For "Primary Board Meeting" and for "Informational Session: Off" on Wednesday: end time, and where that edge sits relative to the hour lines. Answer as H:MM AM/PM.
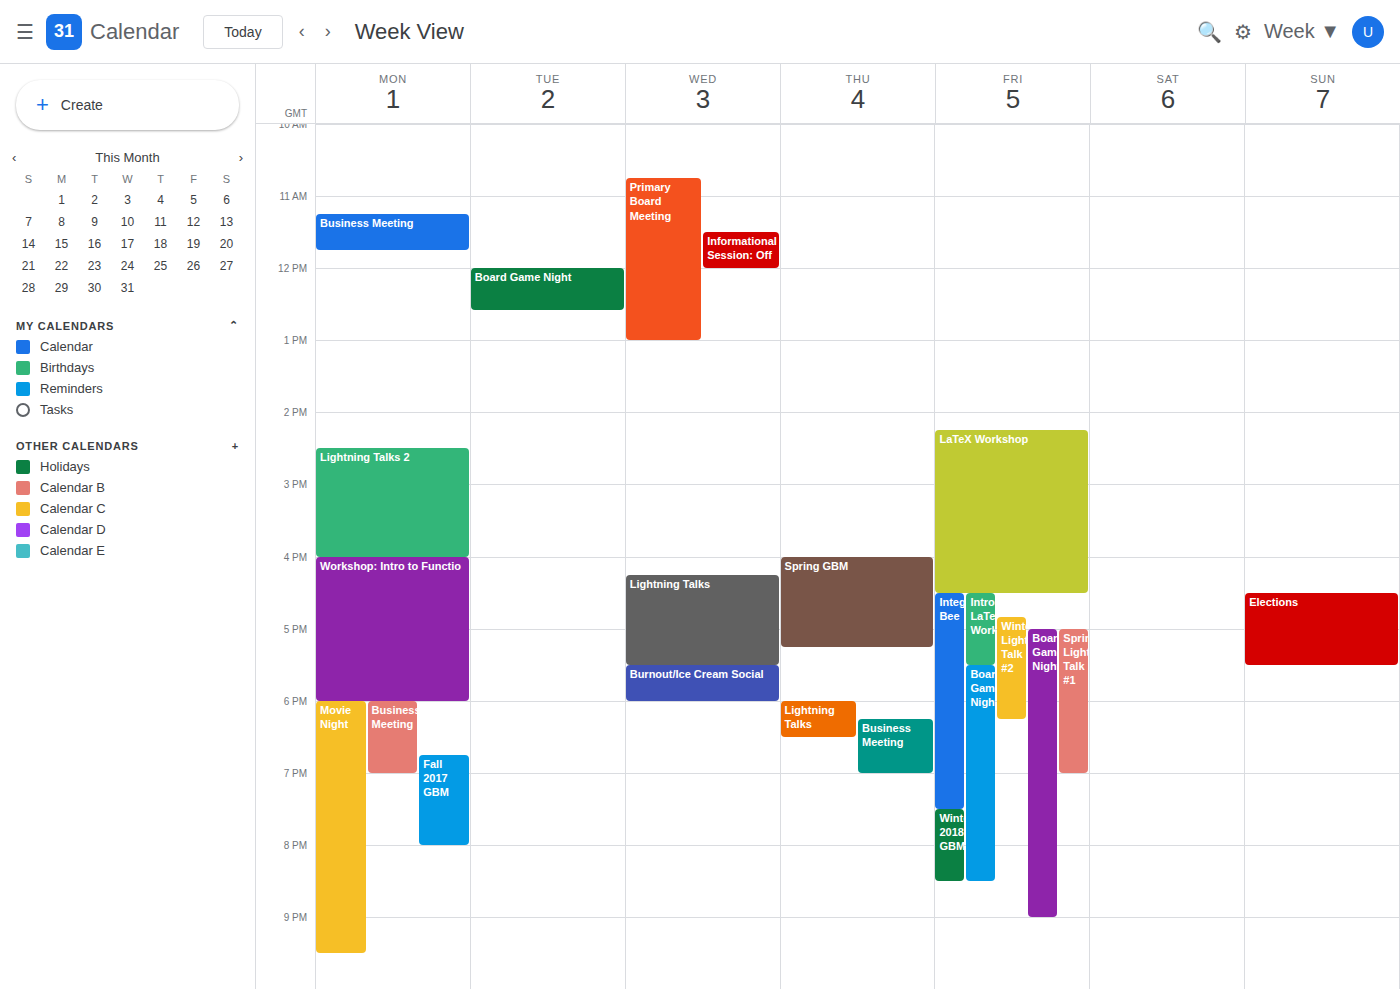
"Primary Board Meeting": 1:00 PM, exactly on the 1 PM line. "Informational Session: Off": 12:00 PM, exactly on the 12 PM line.